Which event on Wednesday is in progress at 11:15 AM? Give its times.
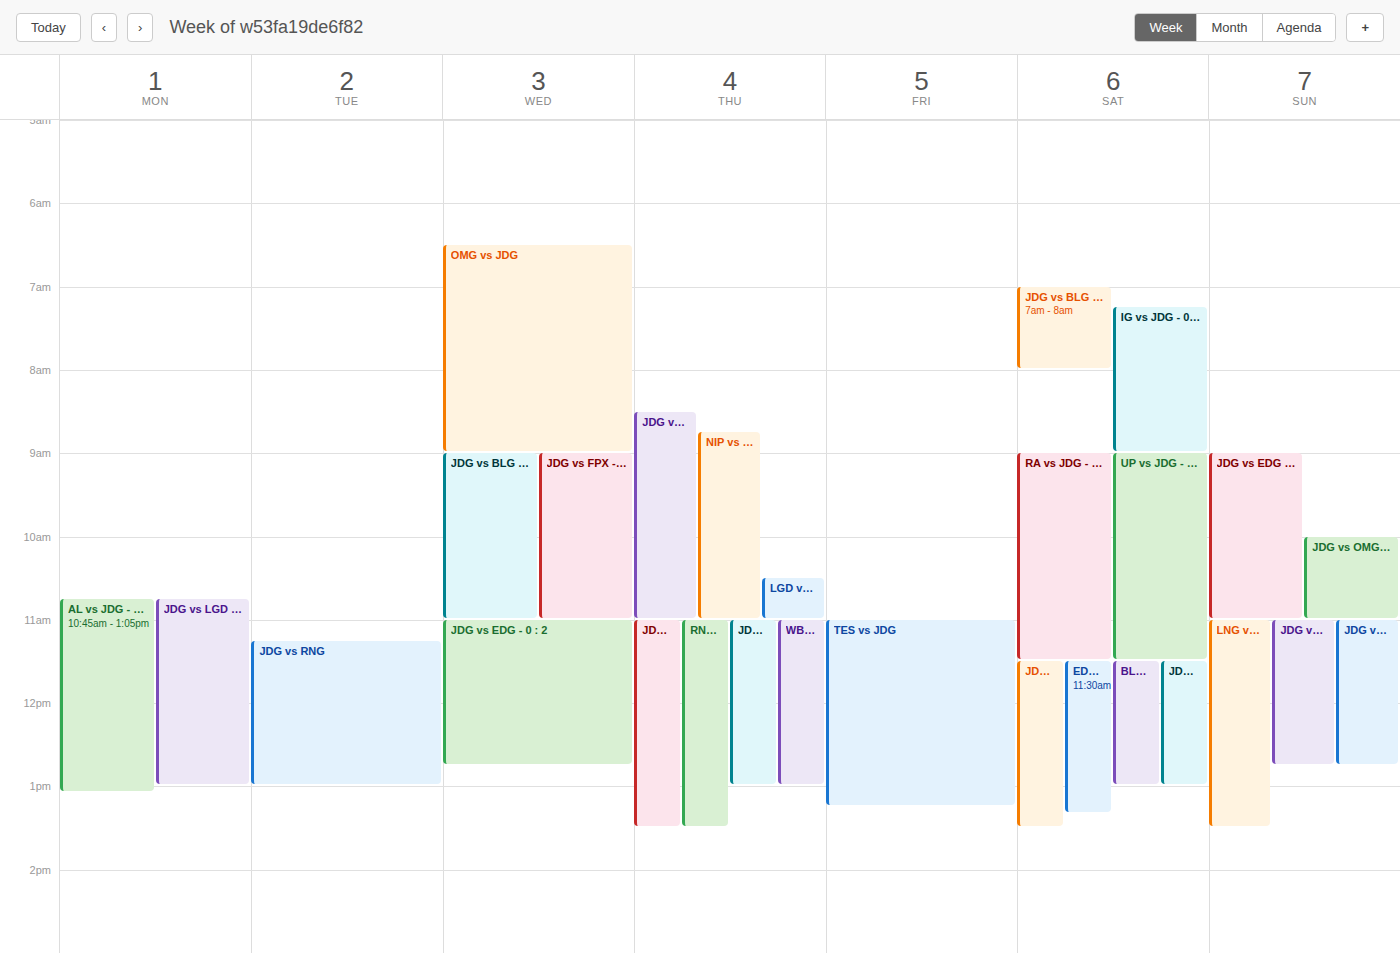
"JDG vs EDG - 0 : 2", 11:00 AM to 12:45 PM